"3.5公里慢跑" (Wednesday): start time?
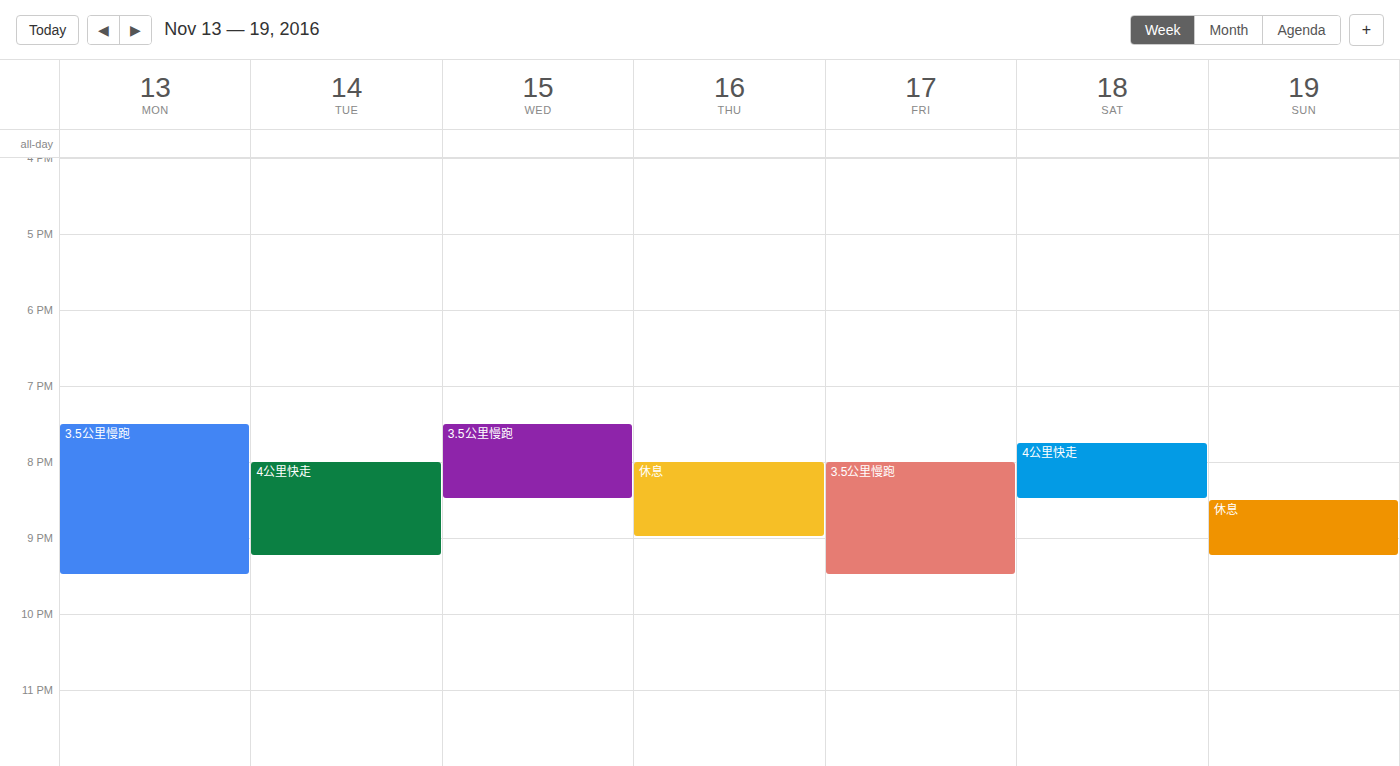
7:30 PM